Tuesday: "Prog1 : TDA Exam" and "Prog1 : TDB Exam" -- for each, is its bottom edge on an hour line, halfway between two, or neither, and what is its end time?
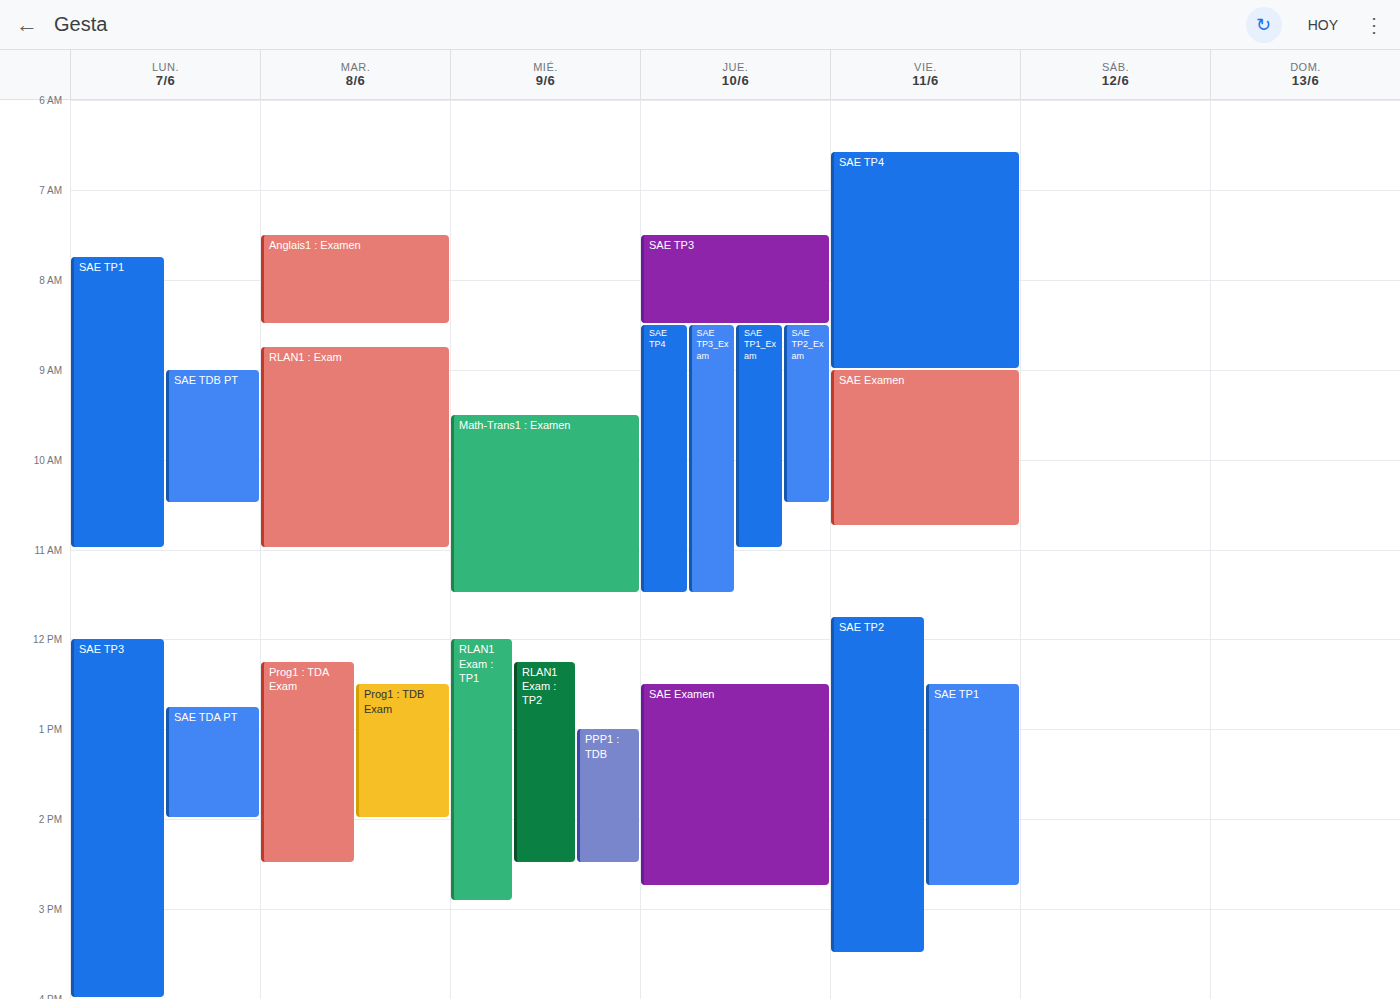
"Prog1 : TDA Exam": 2:30 PM, halfway between the 2 PM and 3 PM lines. "Prog1 : TDB Exam": 2:00 PM, exactly on the 2 PM line.